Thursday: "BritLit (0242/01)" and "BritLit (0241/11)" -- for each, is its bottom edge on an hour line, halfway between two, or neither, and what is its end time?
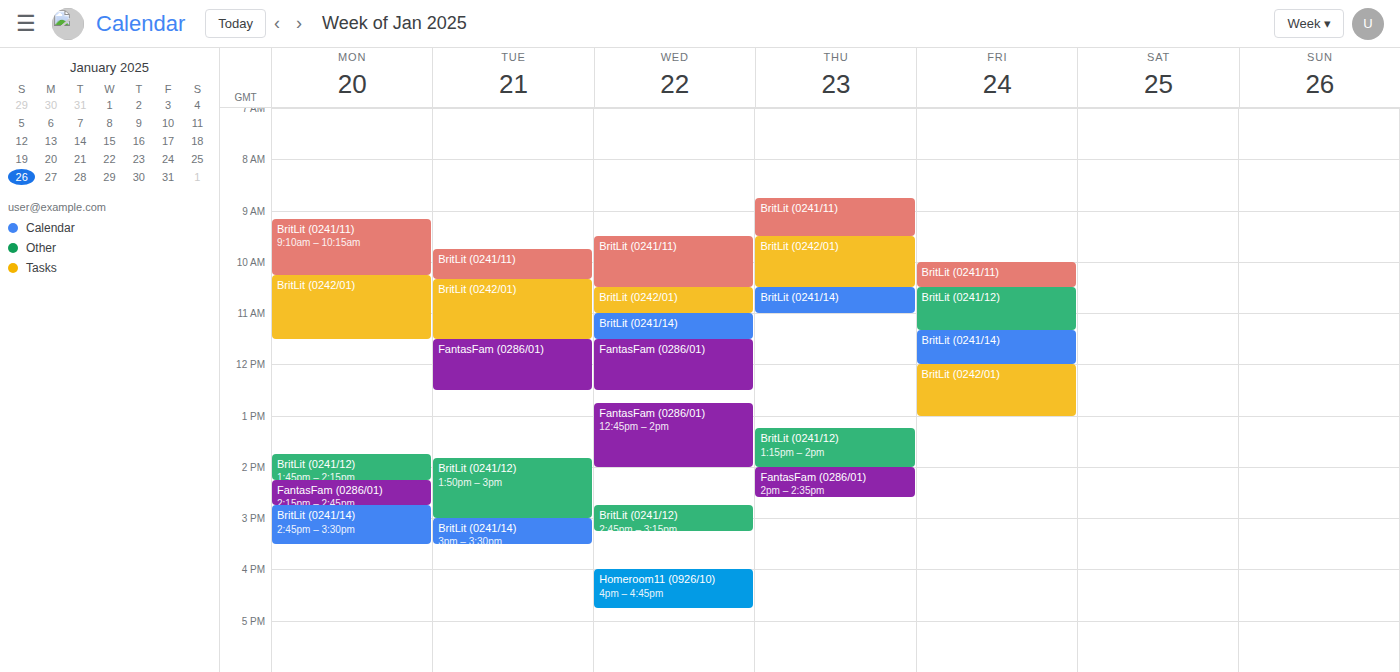
"BritLit (0242/01)": 10:30 AM, halfway between the 10 AM and 11 AM lines. "BritLit (0241/11)": 9:30 AM, halfway between the 9 AM and 10 AM lines.